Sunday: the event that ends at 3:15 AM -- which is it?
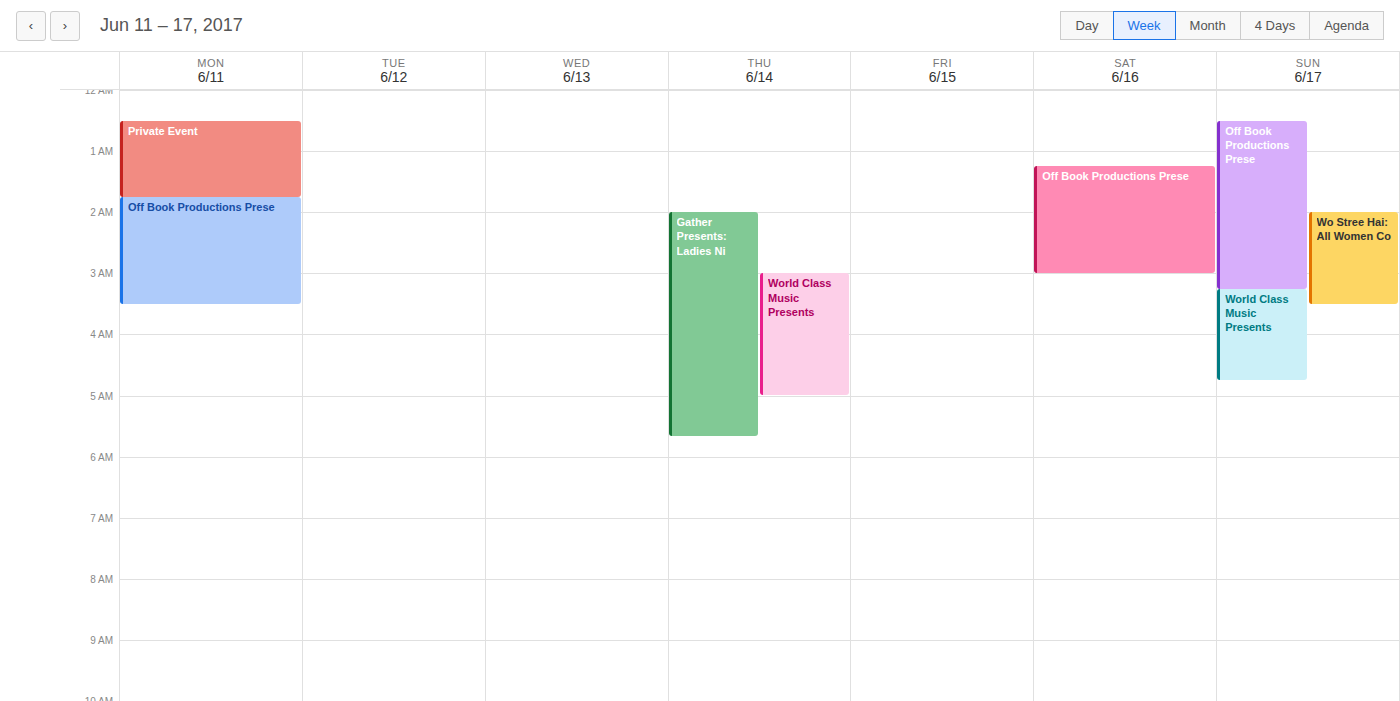
"Off Book Productions Prese"